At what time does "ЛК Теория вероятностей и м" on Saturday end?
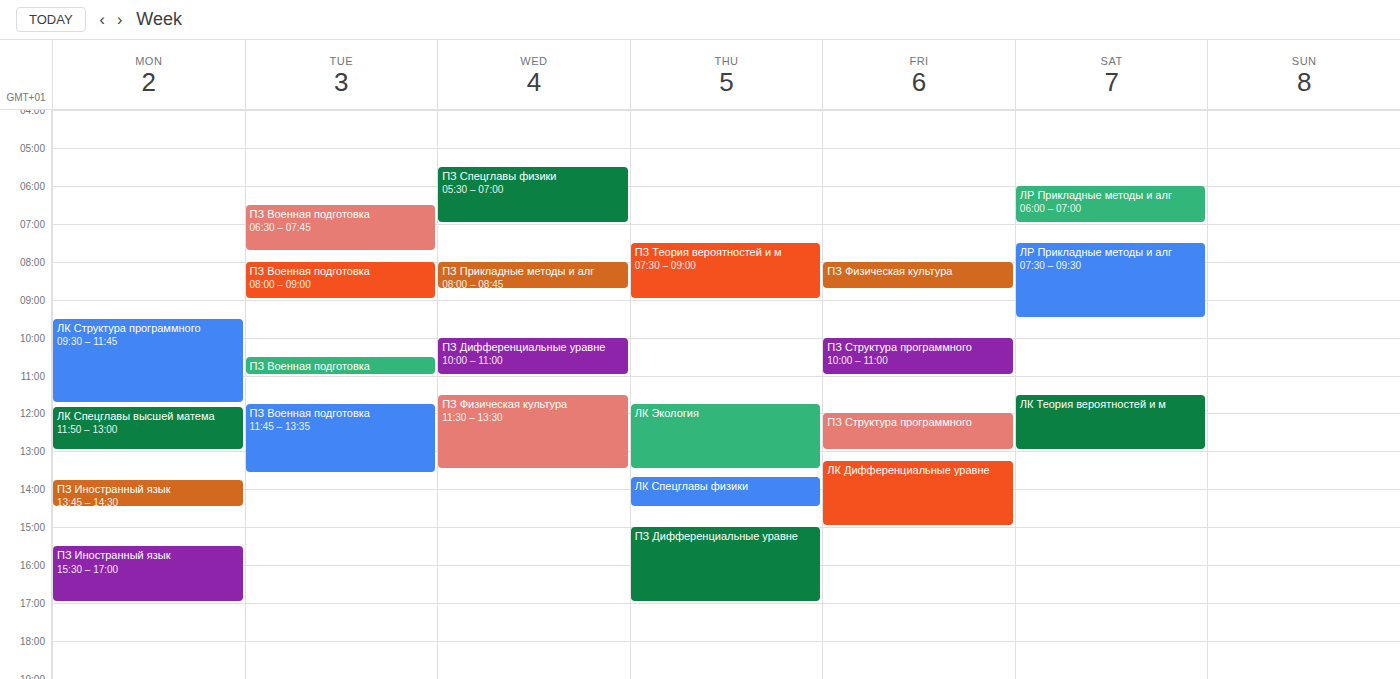
13:00